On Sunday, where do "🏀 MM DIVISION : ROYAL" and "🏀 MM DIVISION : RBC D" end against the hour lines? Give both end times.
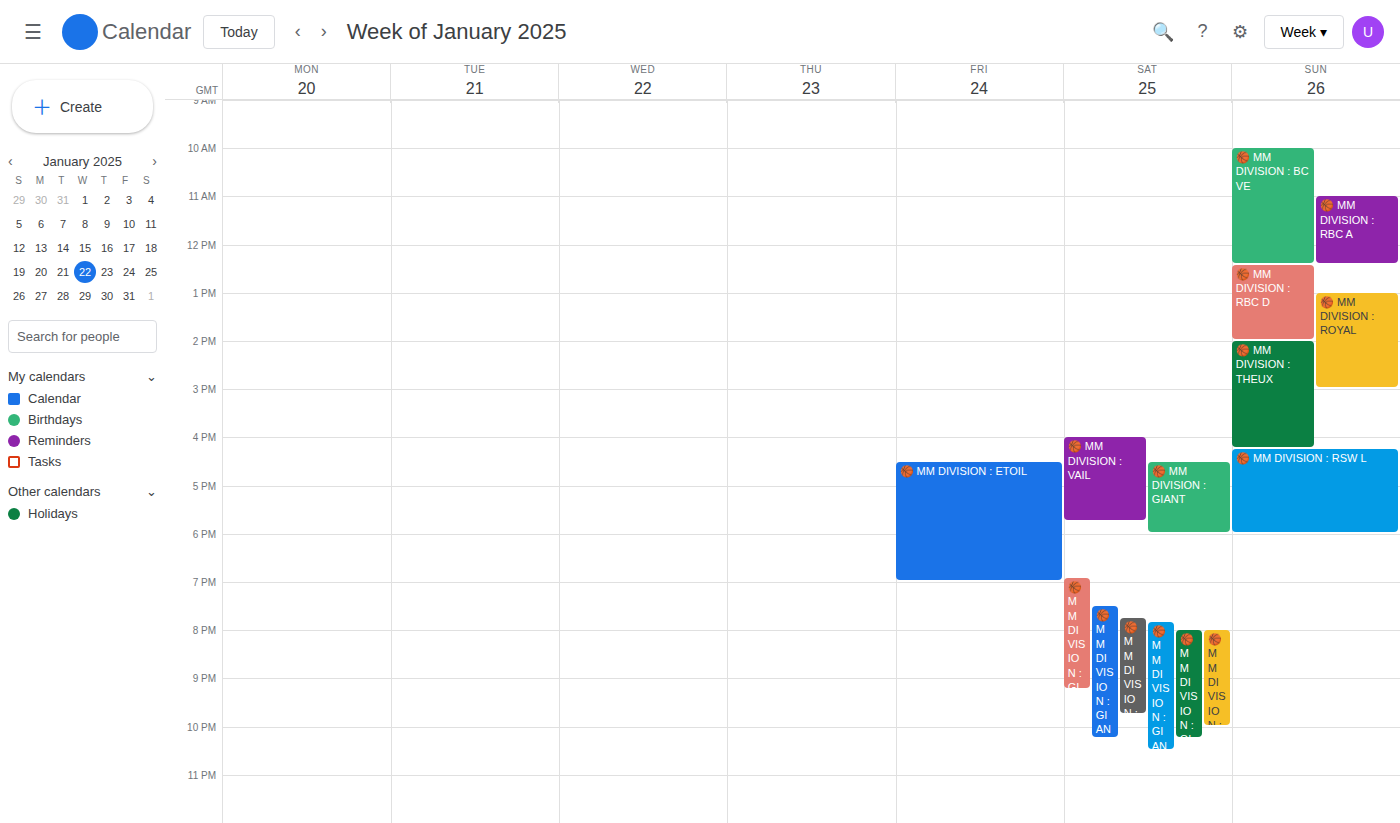
"🏀 MM DIVISION : ROYAL": 3:00 PM, exactly on the 3 PM line. "🏀 MM DIVISION : RBC D": 2:00 PM, exactly on the 2 PM line.